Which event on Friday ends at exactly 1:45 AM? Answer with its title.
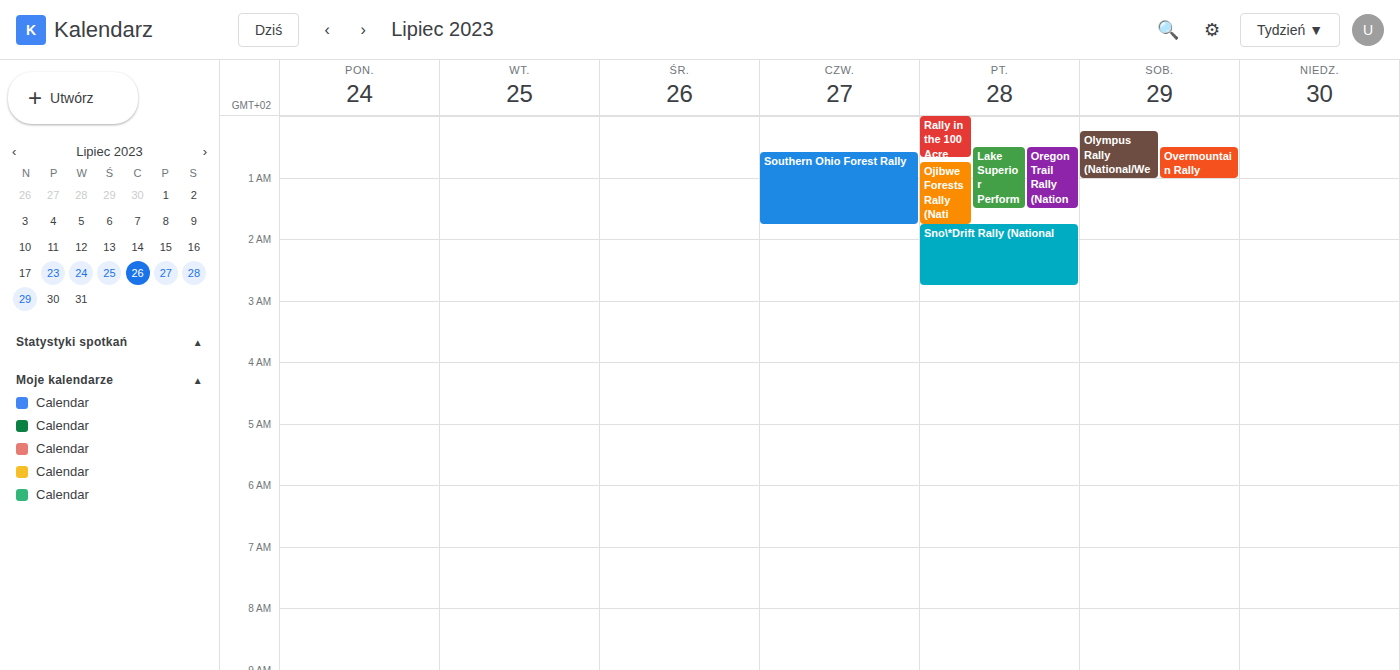
"Ojibwe Forests Rally (Nati"